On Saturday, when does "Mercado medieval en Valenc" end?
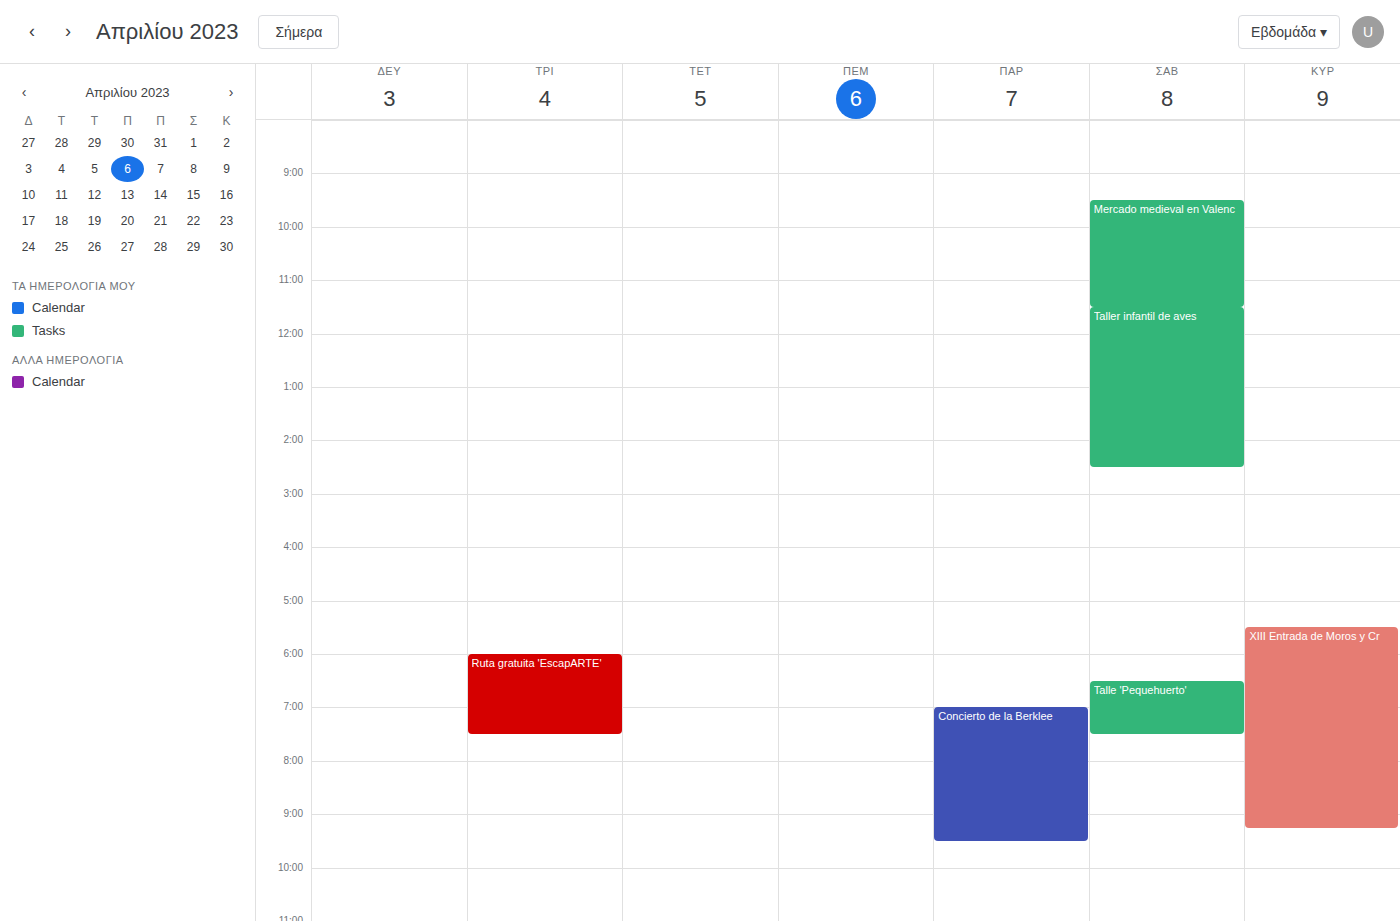
11:30 AM